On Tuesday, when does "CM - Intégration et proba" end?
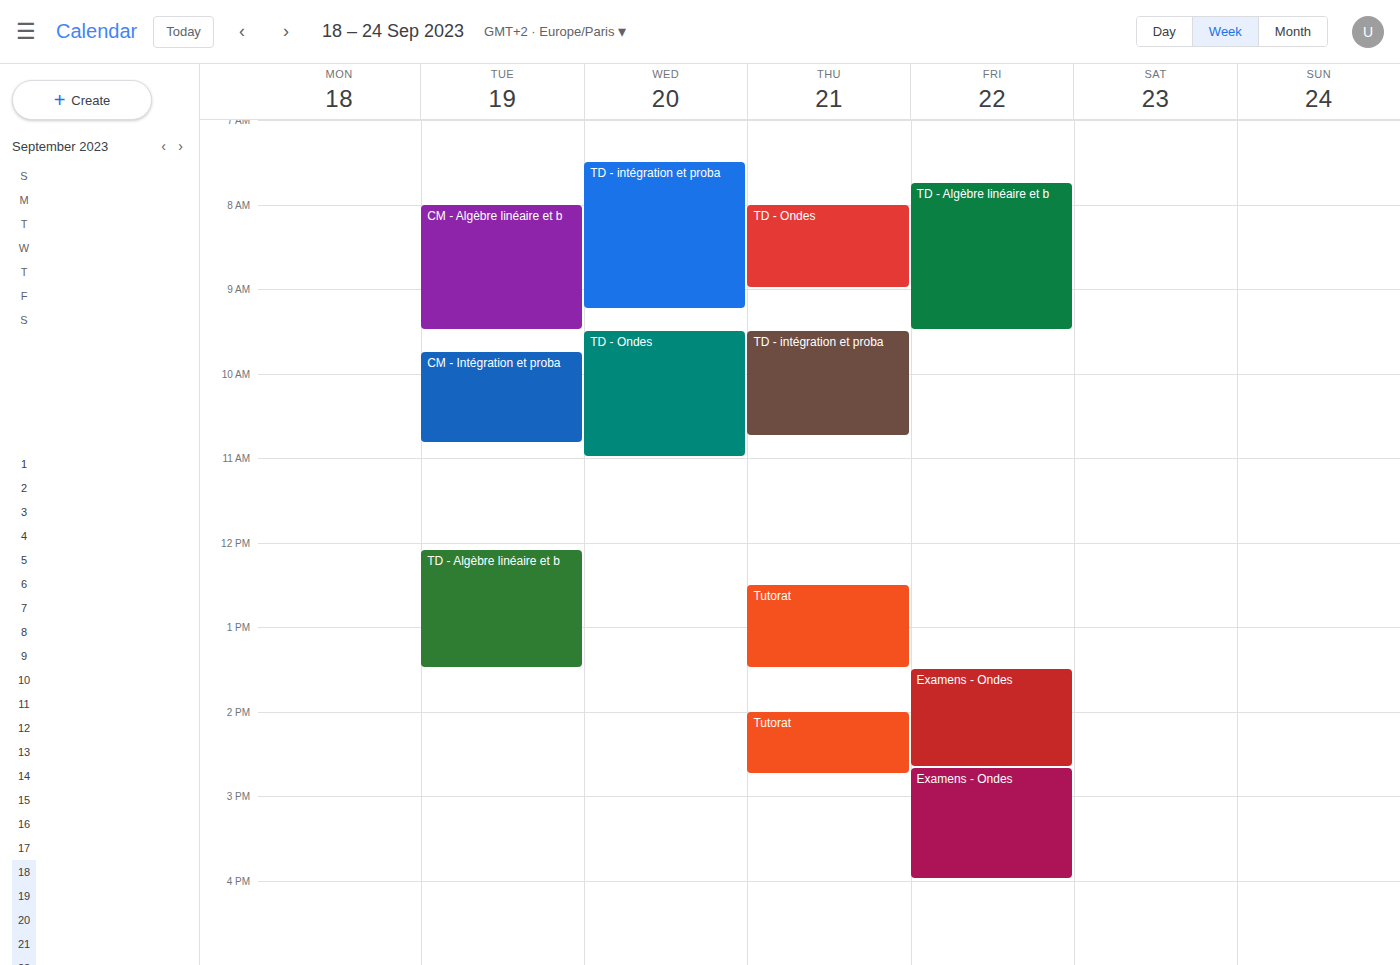
10:50 AM